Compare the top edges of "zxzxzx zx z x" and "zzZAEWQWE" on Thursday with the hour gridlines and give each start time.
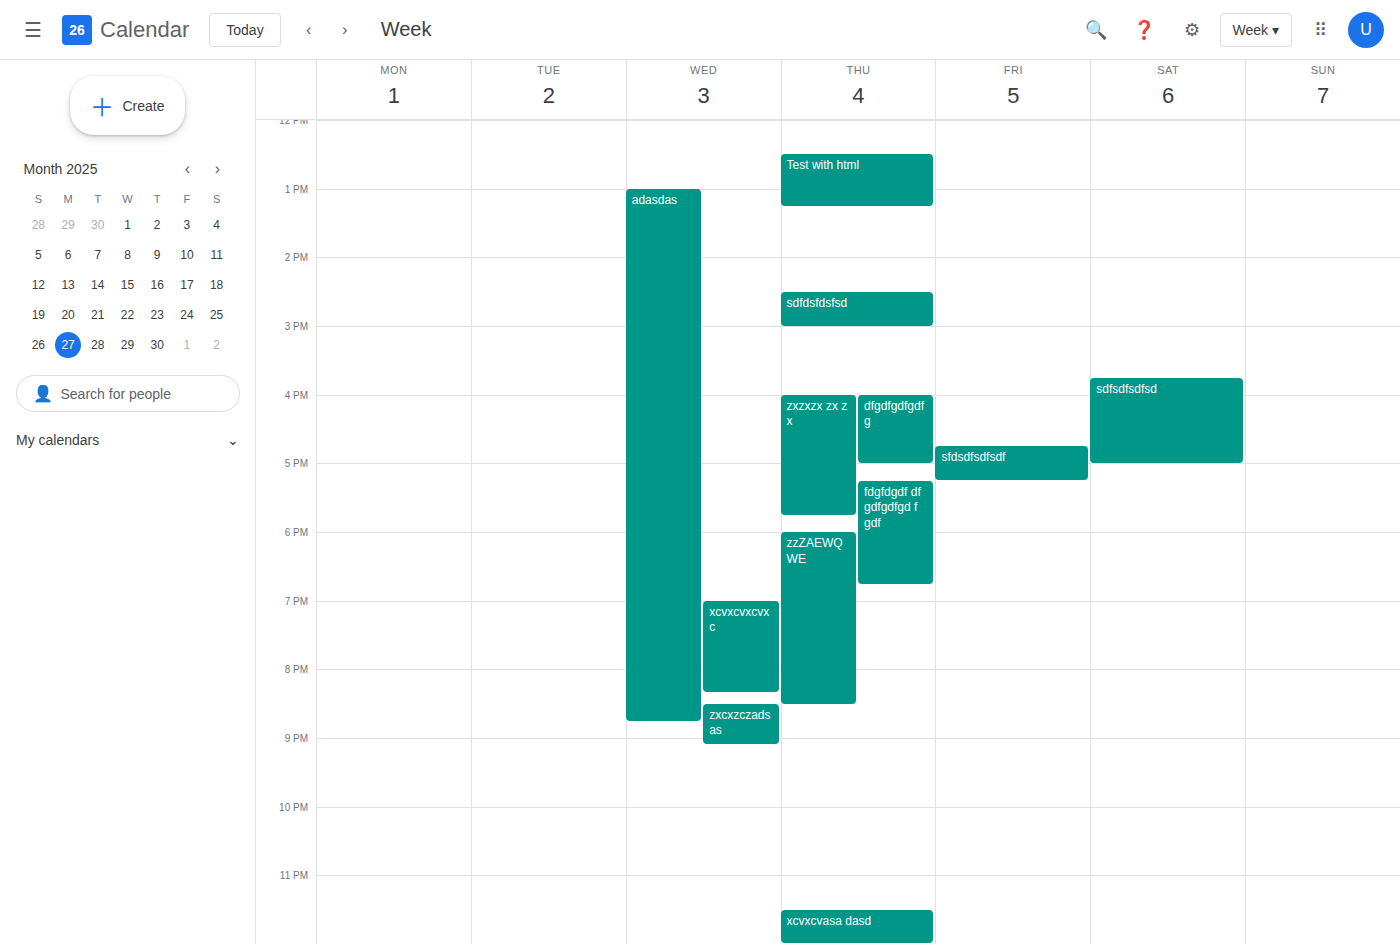
"zxzxzx zx z x": 4:00 PM, exactly on the 4 PM line. "zzZAEWQWE": 6:00 PM, exactly on the 6 PM line.